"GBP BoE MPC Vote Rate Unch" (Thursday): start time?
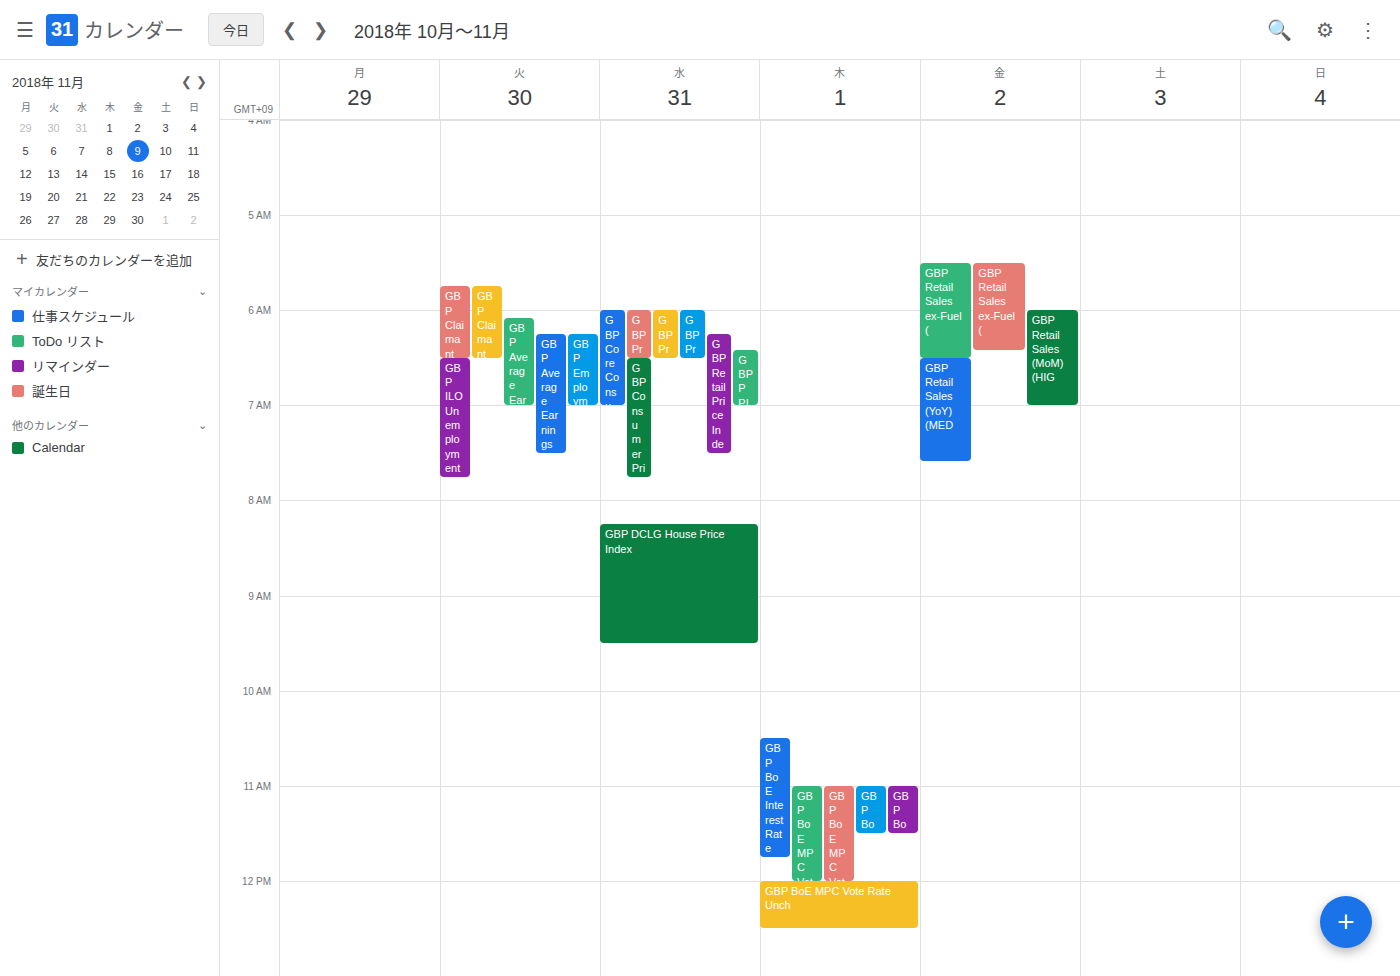
12:00